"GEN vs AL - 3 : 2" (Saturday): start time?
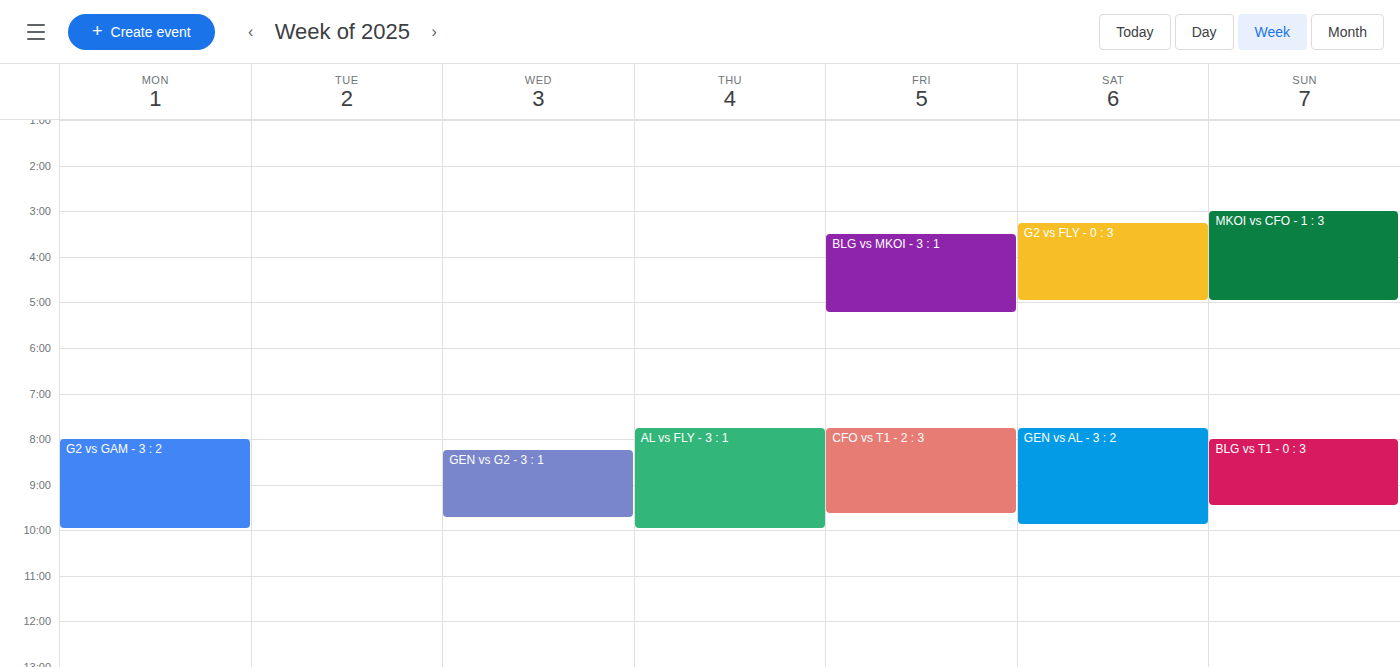
7:45 AM